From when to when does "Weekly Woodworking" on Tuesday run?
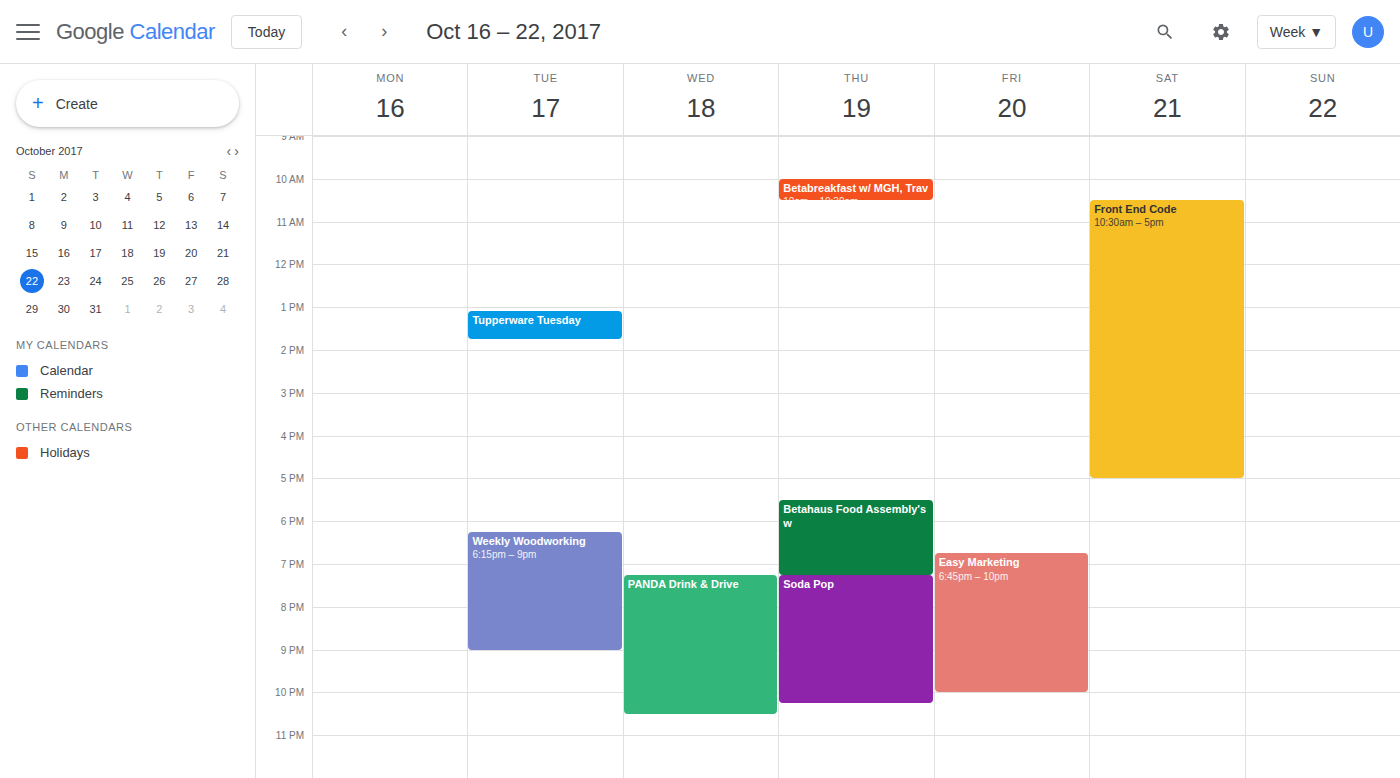
6:15 PM to 9:00 PM